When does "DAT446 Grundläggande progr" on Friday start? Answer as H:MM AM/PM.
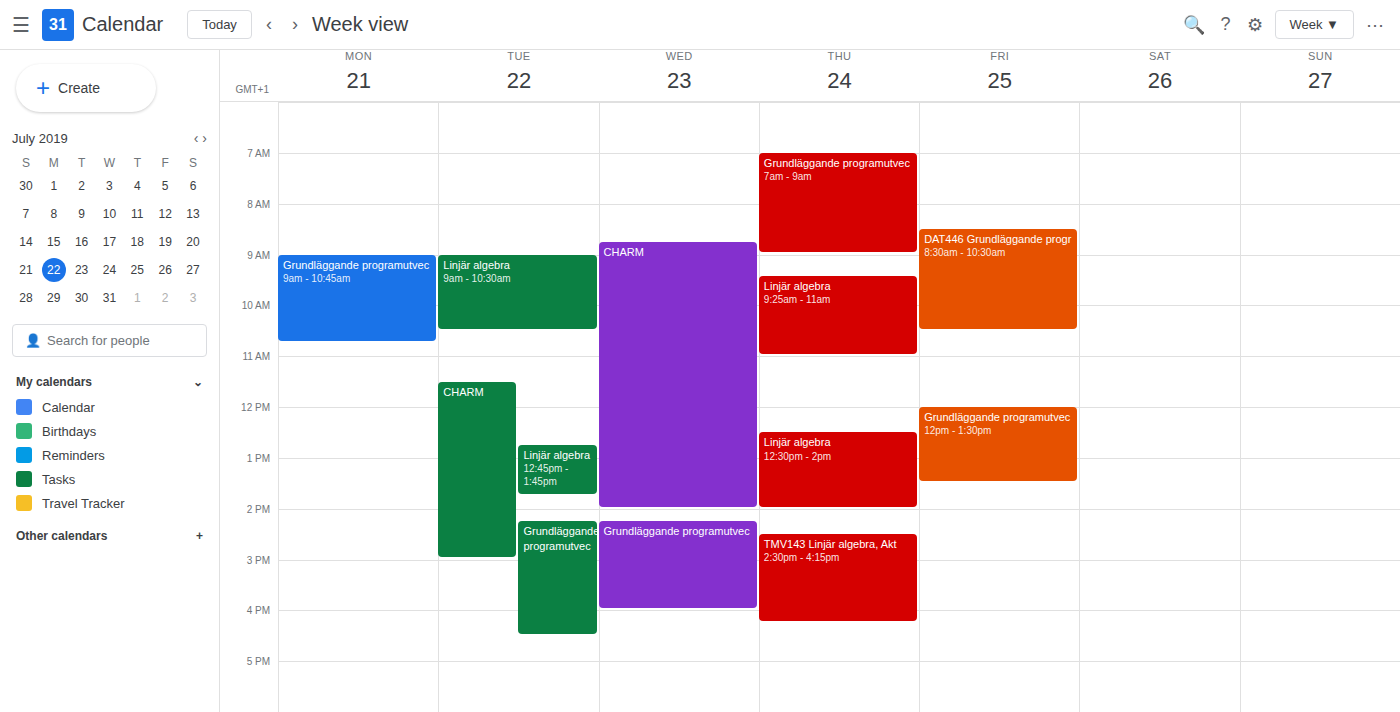
8:30 AM